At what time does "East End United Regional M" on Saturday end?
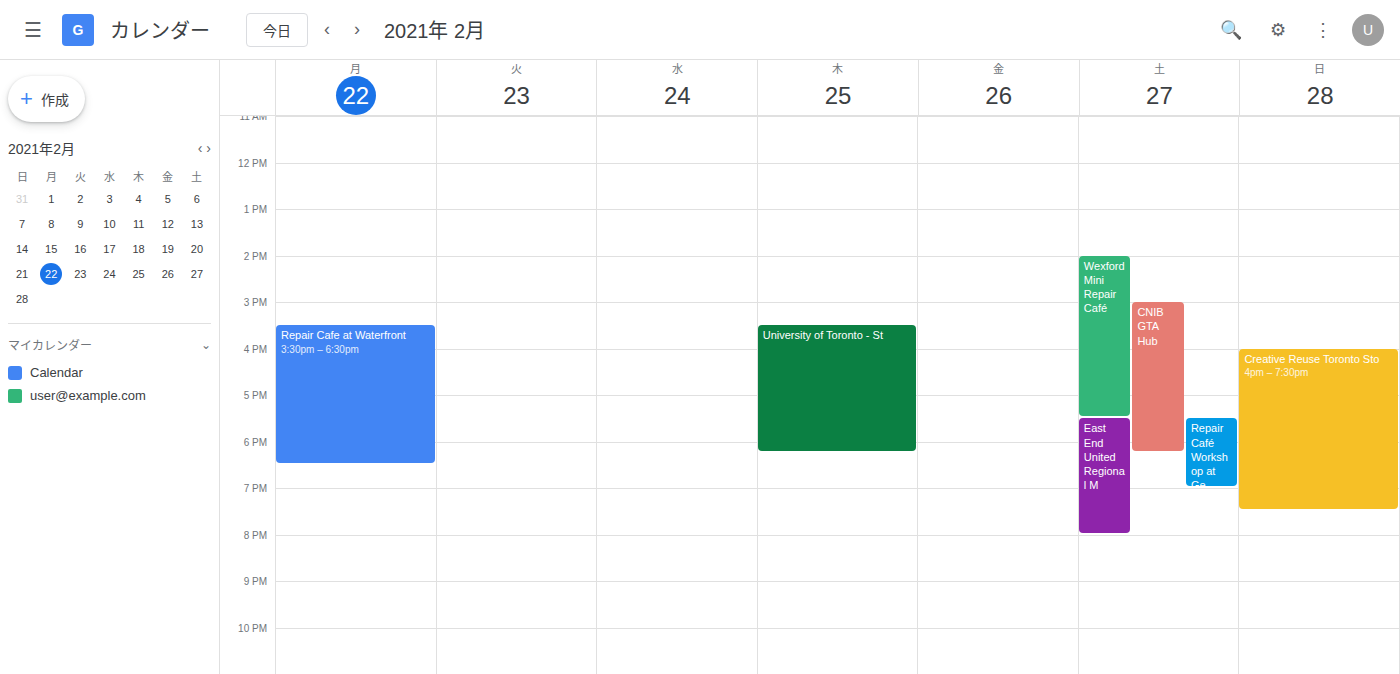
8:00 PM